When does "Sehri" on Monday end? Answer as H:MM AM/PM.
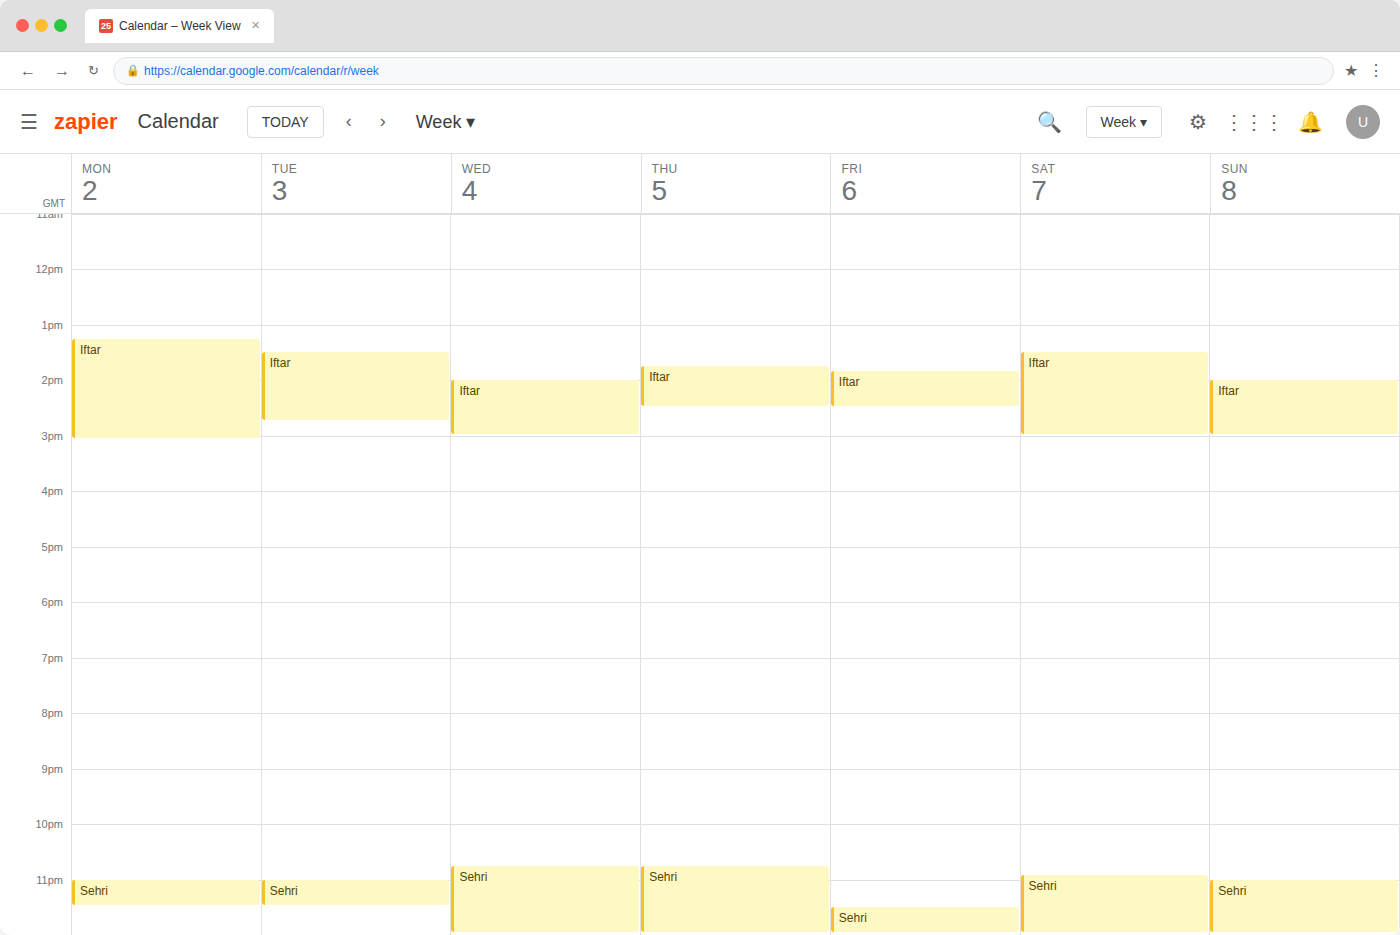
11:30 PM